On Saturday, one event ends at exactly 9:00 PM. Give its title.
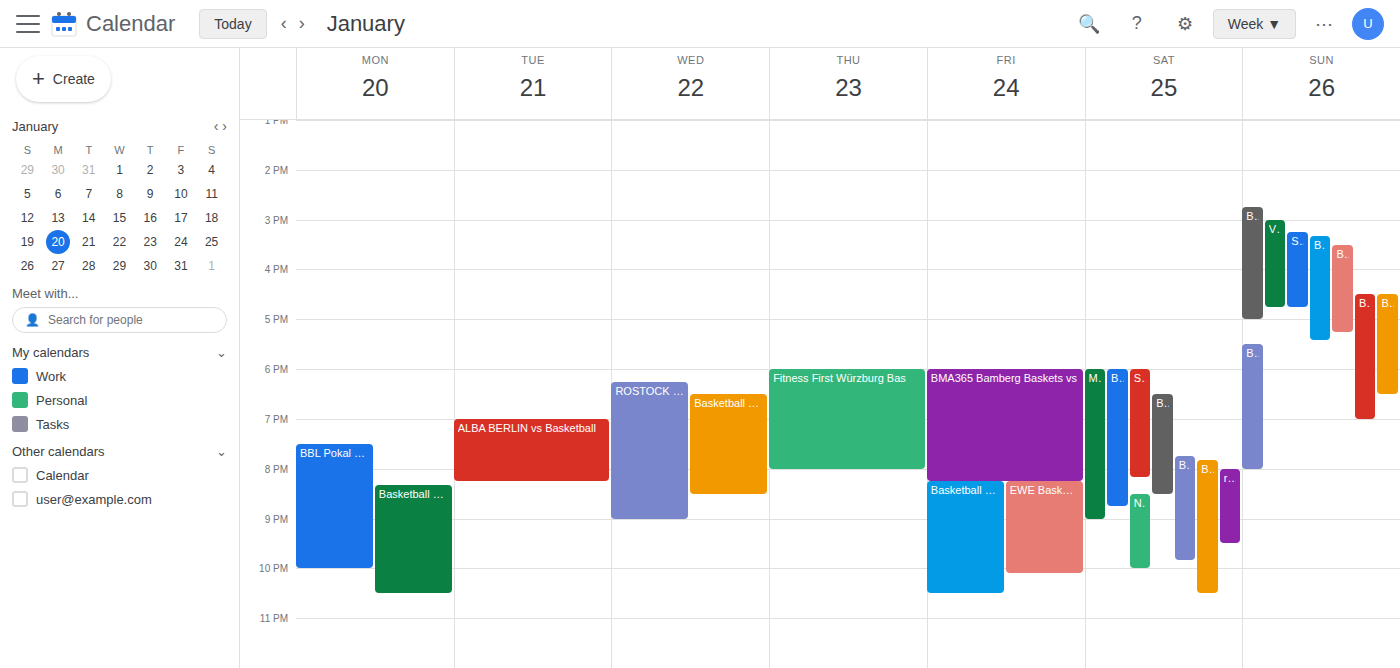
"MHP RIESEN Ludwigsburg vs"